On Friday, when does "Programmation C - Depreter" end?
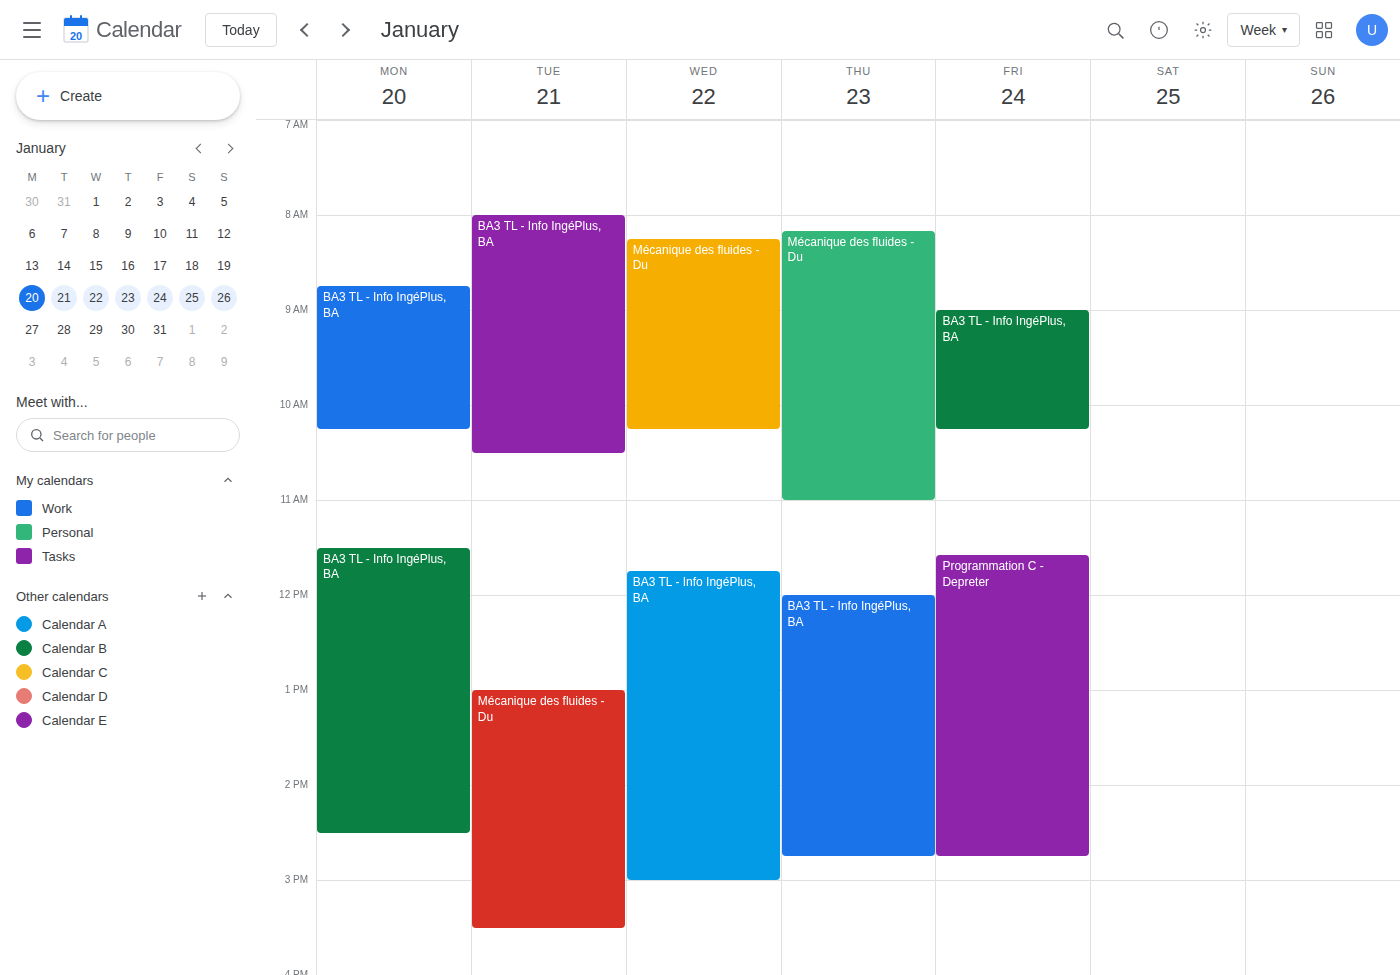
2:45 PM